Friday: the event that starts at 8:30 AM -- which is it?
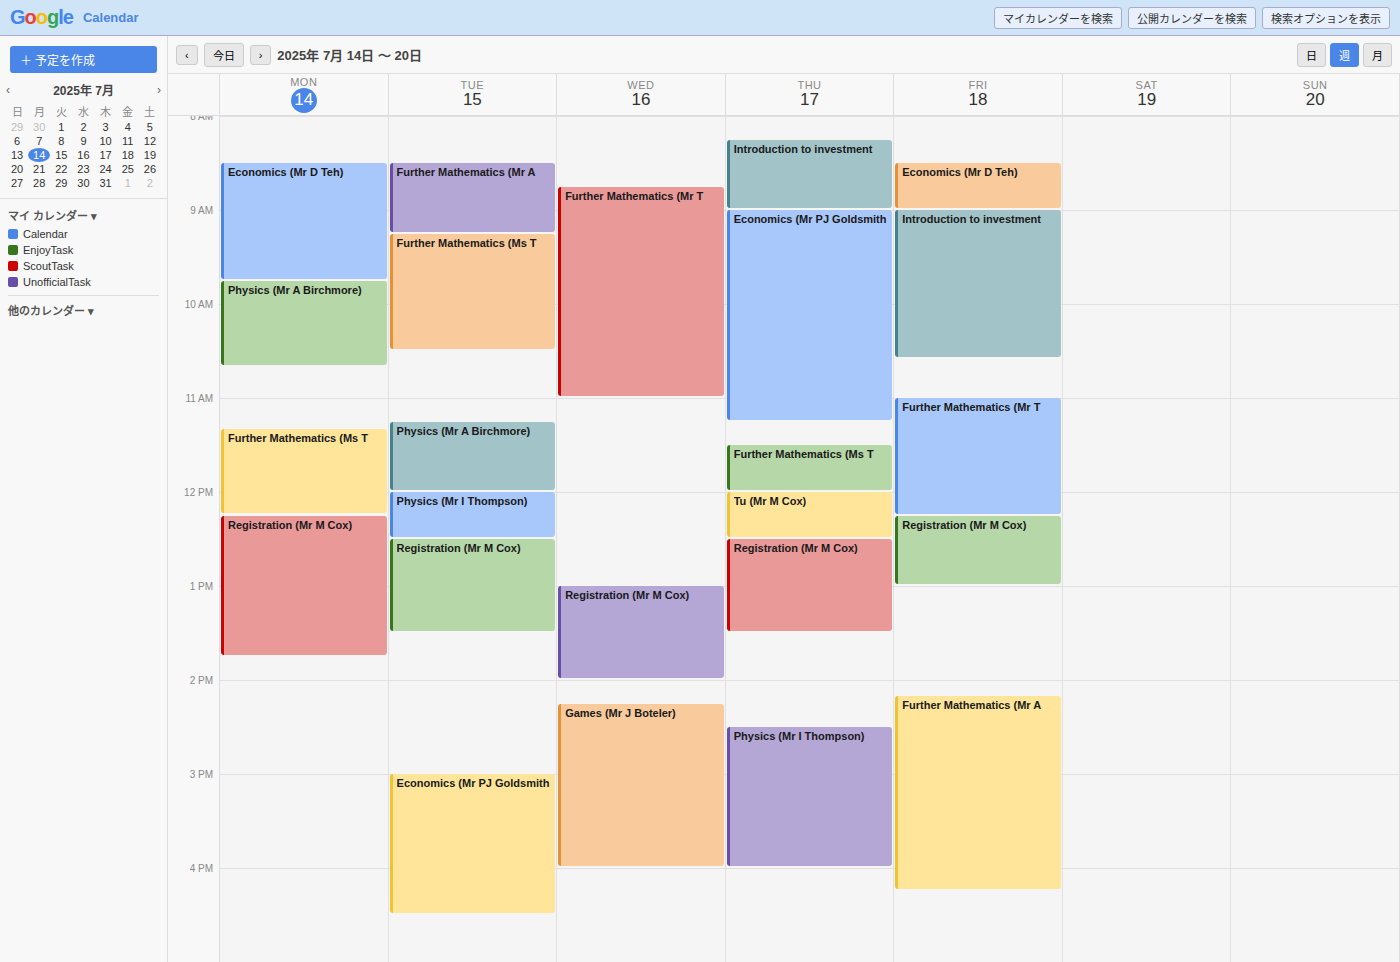
"Economics (Mr D Teh)"